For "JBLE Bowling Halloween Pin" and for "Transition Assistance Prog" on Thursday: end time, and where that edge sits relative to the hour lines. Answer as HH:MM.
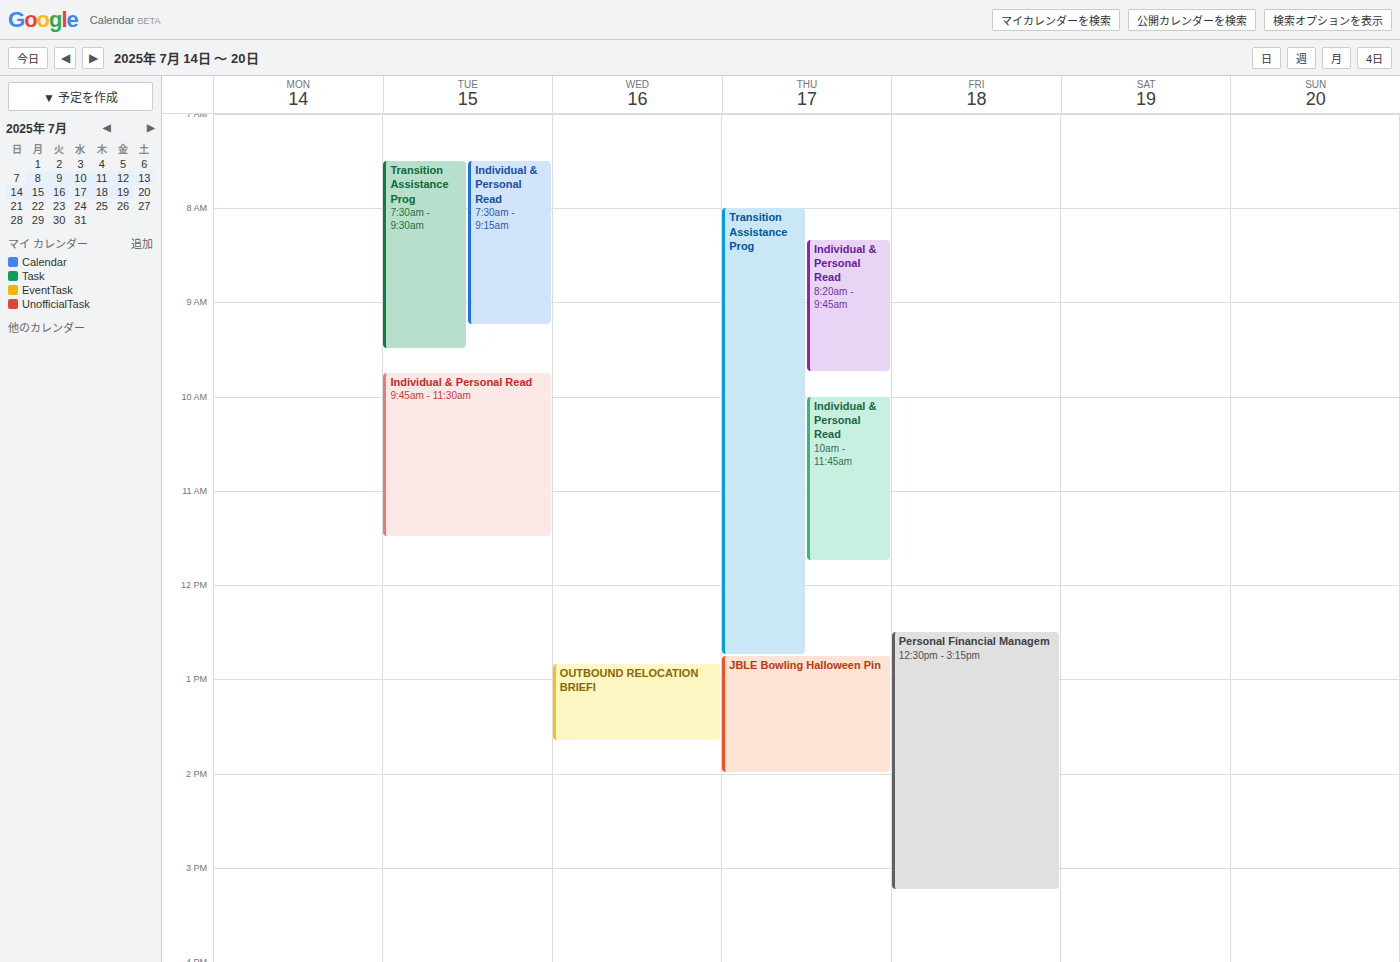
"JBLE Bowling Halloween Pin": 14:00, exactly on the 14:00 line. "Transition Assistance Prog": 12:45, neither: three quarters of the way from the 12:00 line to the 13:00 line.